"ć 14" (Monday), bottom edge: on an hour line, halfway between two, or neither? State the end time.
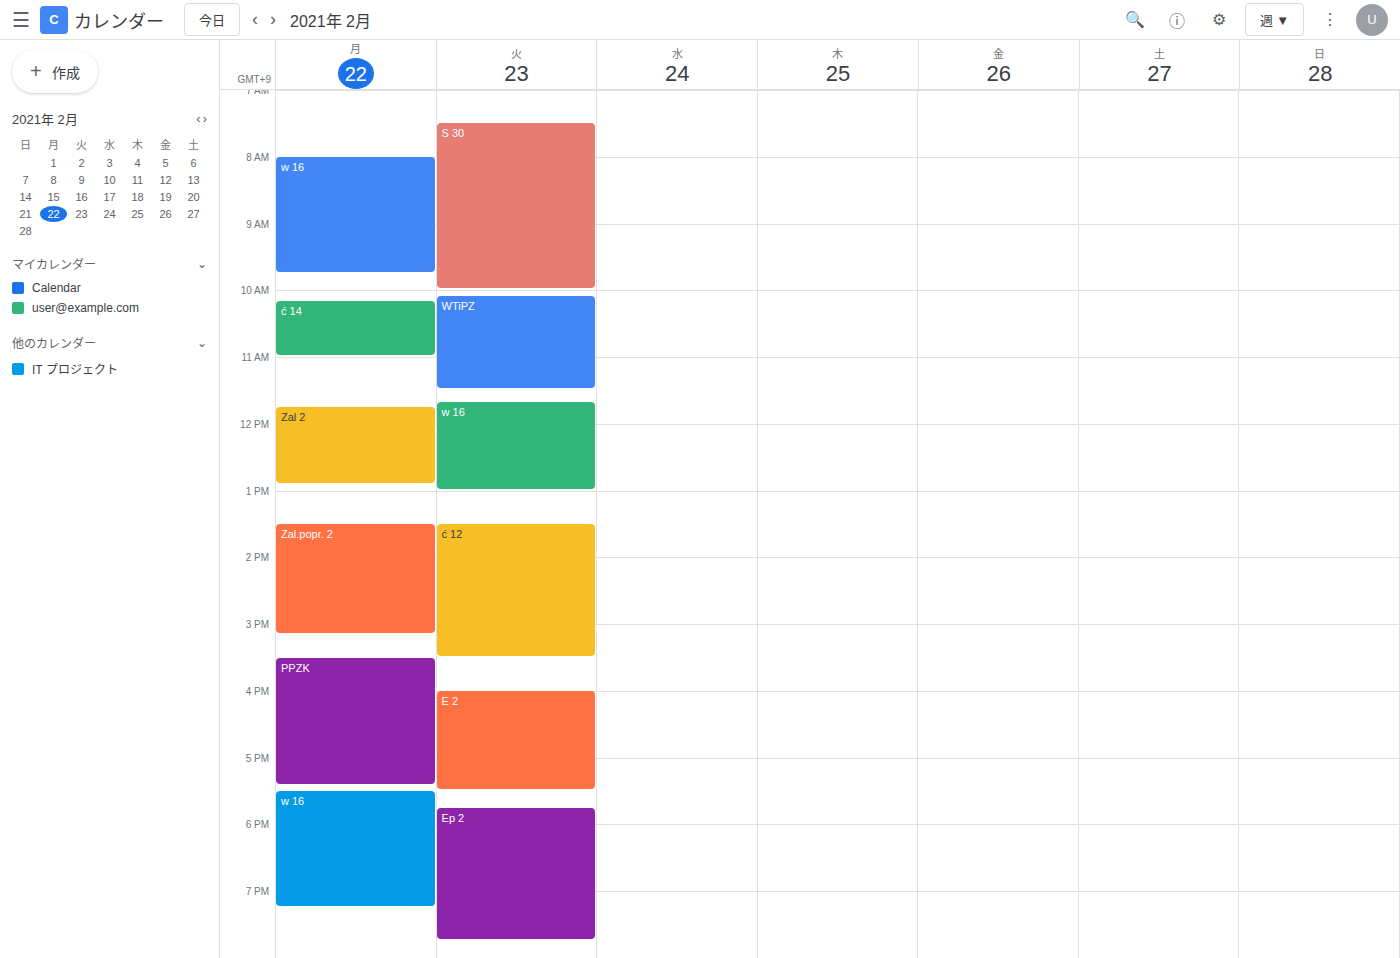
11:00 AM -- exactly on the 11 AM line.